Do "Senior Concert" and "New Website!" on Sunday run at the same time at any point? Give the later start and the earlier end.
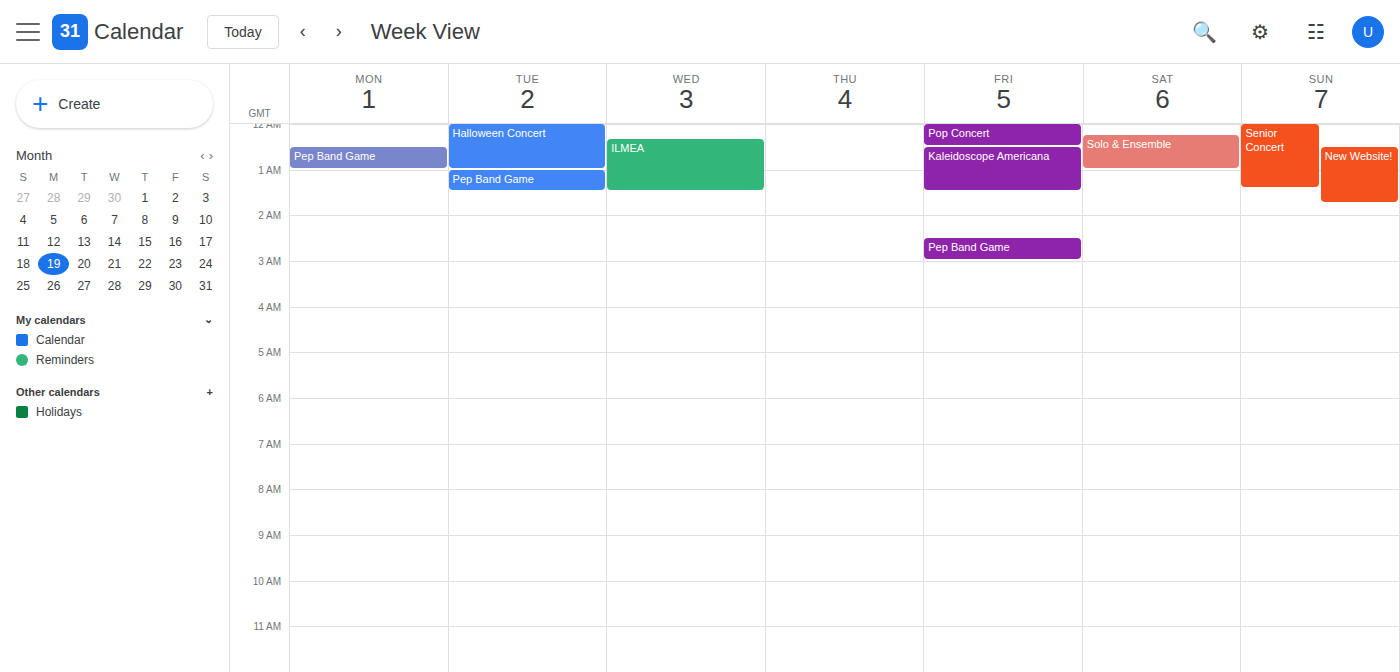
"New Website!" starts at 12:30 AM, before "Senior Concert" ends at 1:25 AM -- they overlap.